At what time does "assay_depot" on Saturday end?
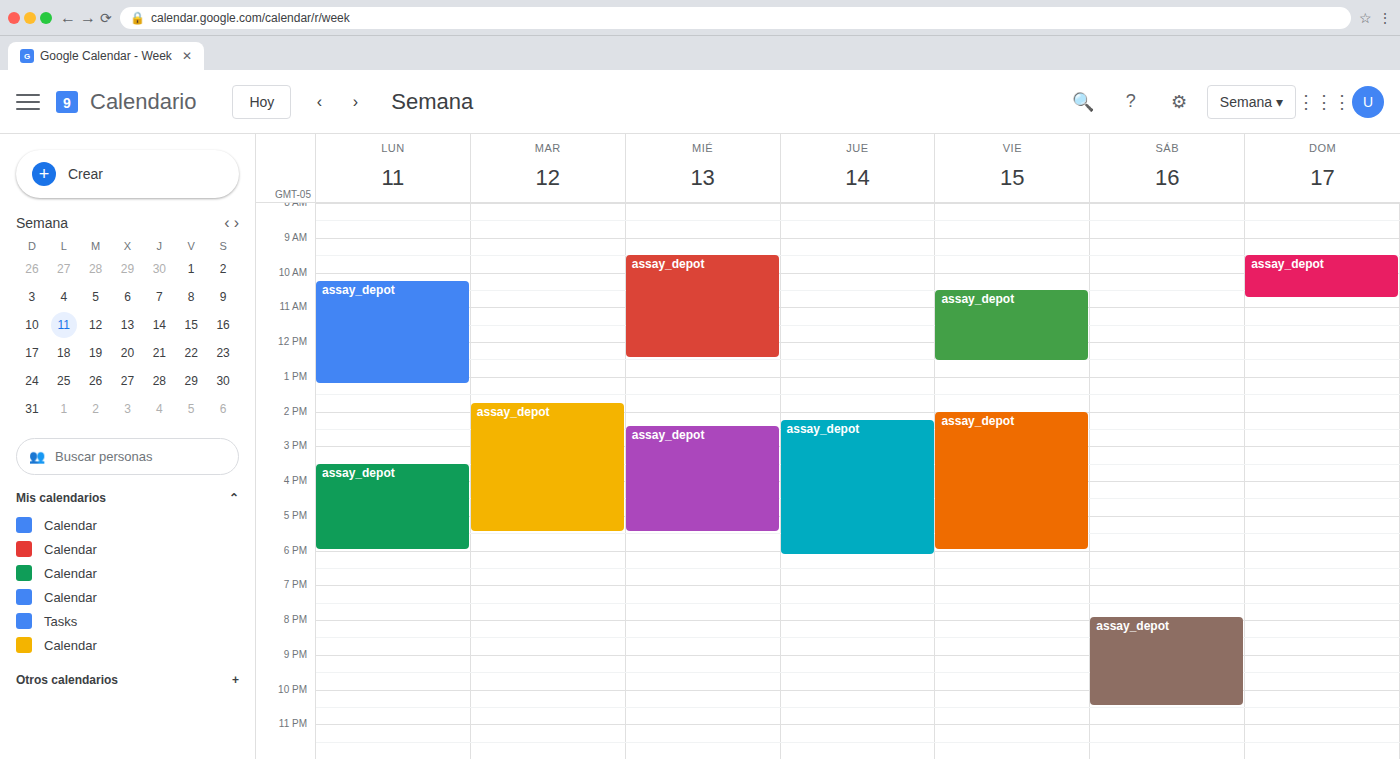
10:30 PM